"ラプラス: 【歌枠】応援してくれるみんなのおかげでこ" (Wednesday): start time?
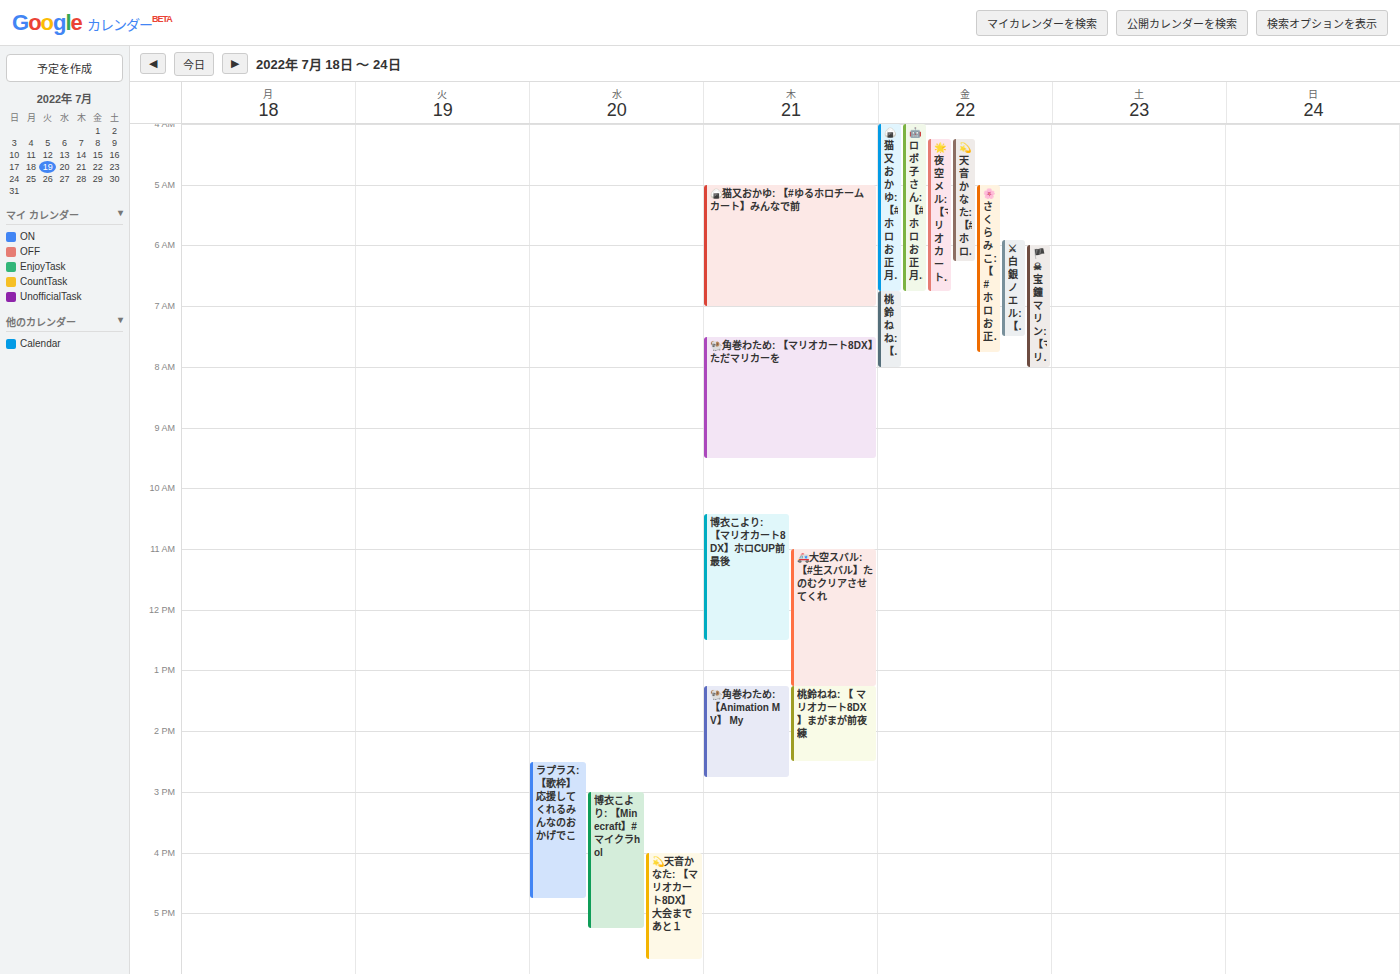
2:30 PM